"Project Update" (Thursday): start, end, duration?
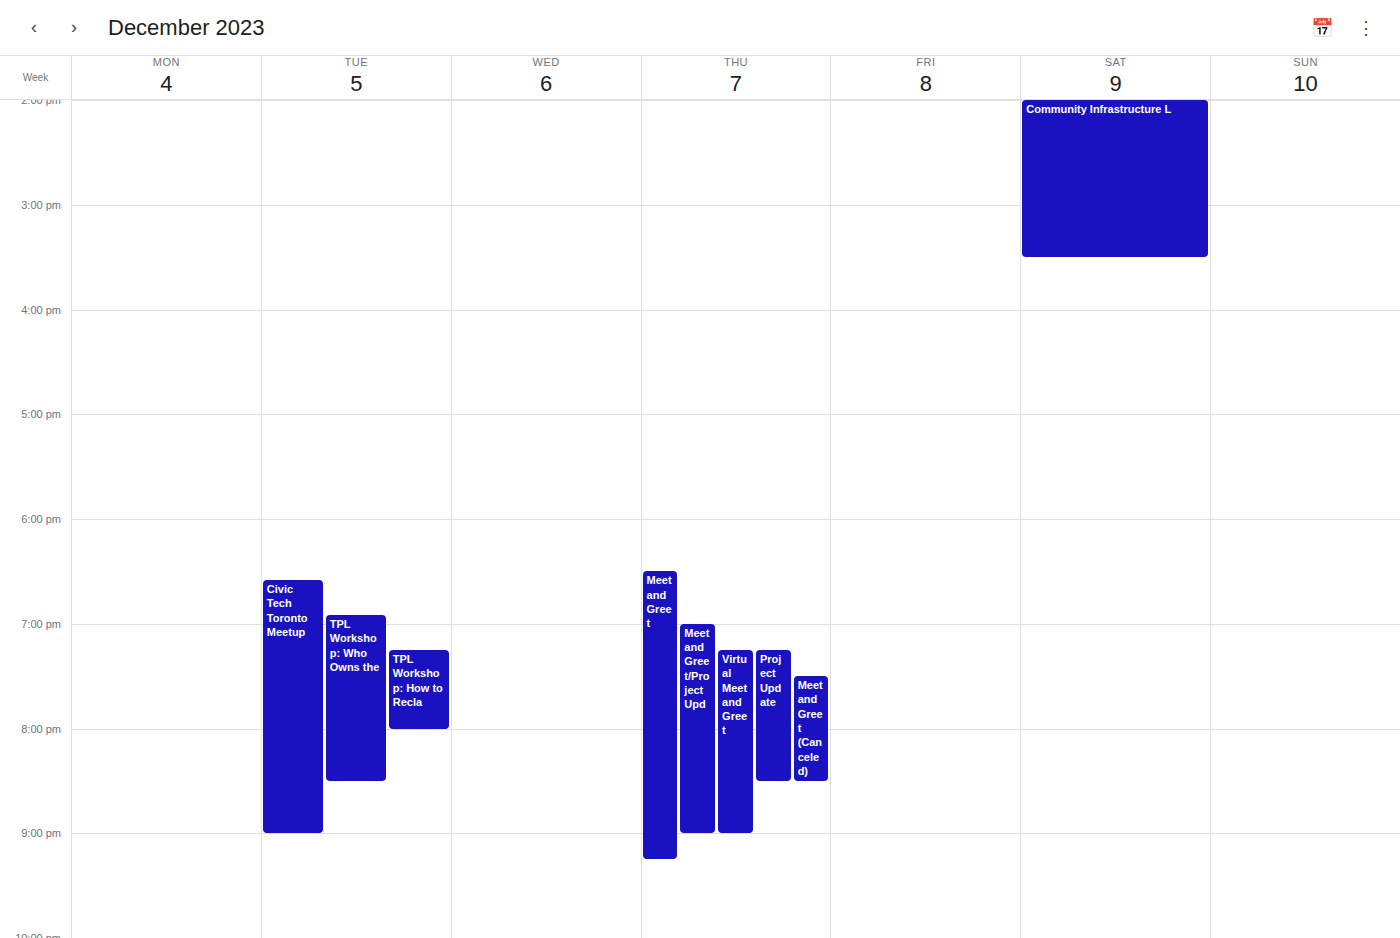
7:15 PM to 8:30 PM, 1 hour 15 minutes